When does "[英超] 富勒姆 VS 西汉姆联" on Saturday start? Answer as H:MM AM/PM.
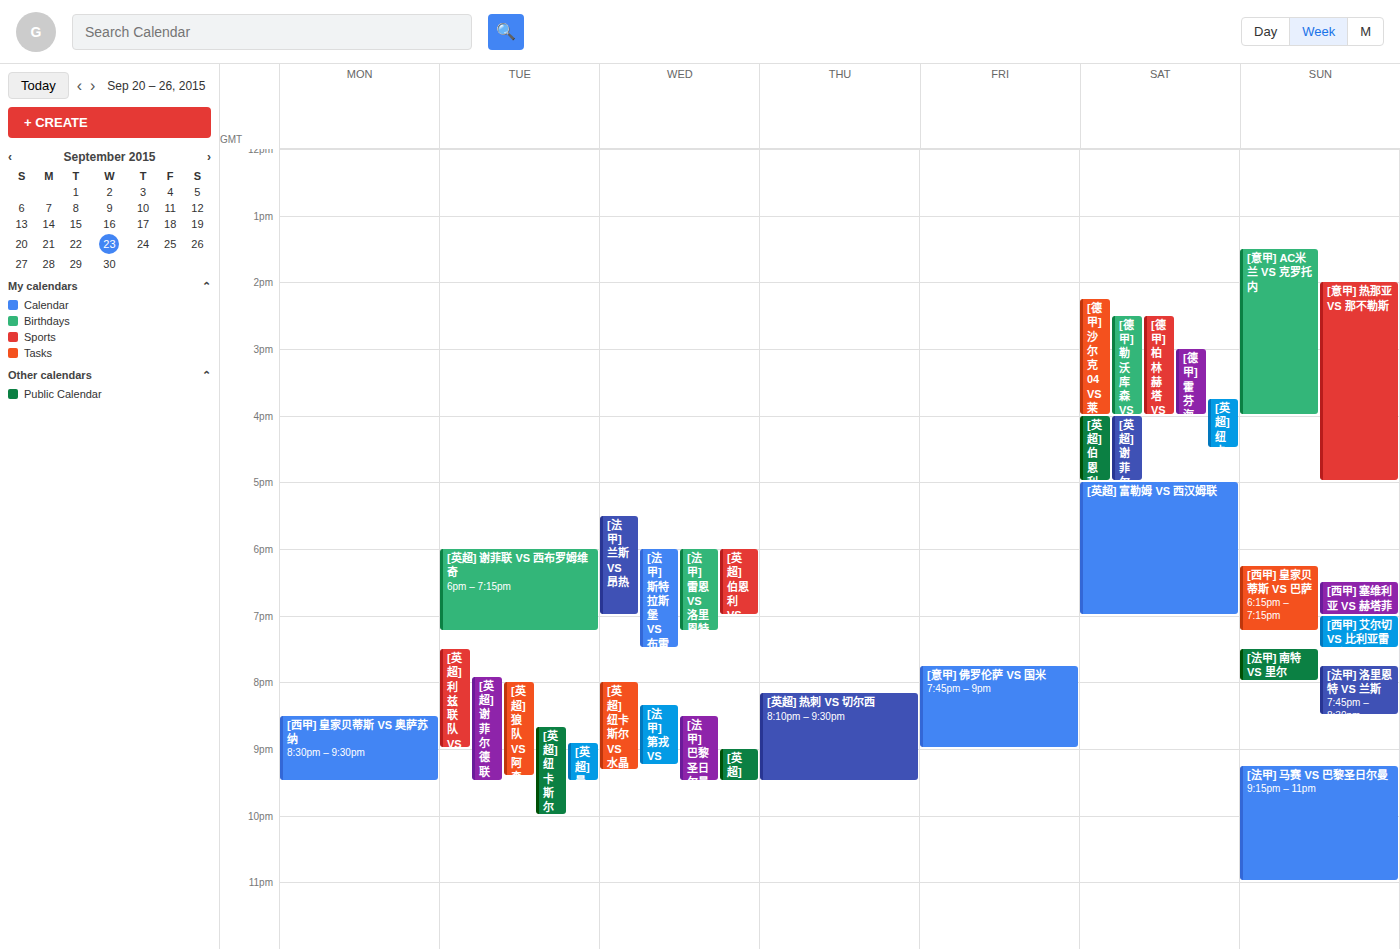
5:00 PM